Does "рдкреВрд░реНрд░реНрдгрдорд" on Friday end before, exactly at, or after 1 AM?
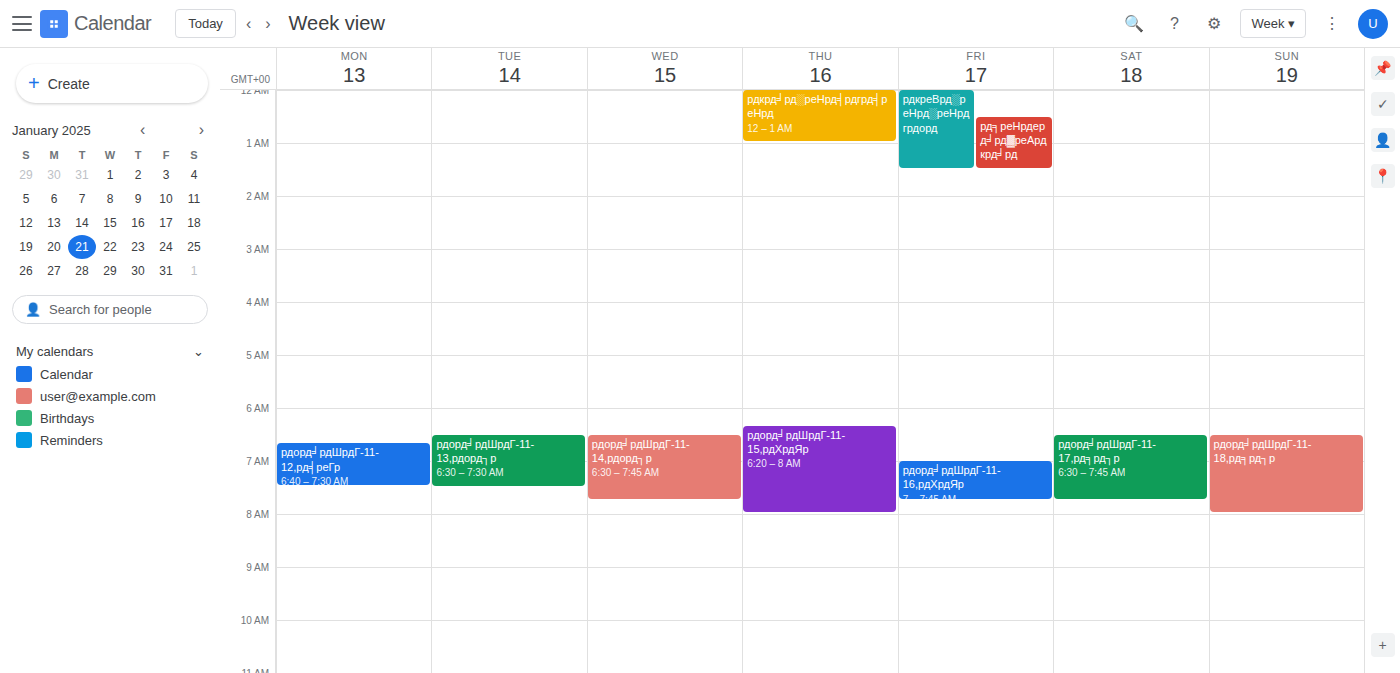
1:30 AM -- after 1 AM, 30 minutes below the 1 AM line.